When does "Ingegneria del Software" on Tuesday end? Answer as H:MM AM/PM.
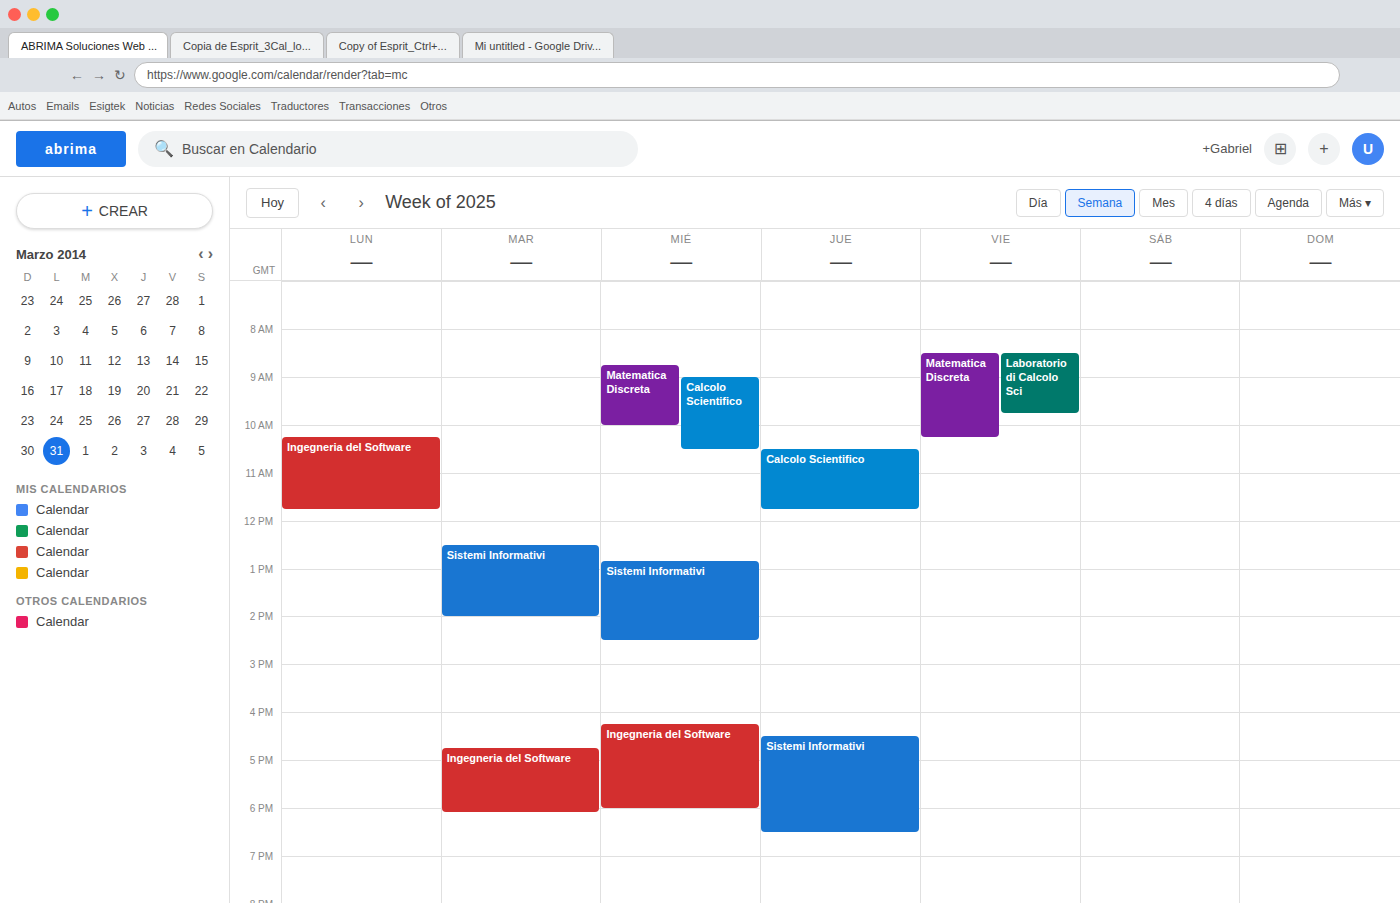
6:05 PM